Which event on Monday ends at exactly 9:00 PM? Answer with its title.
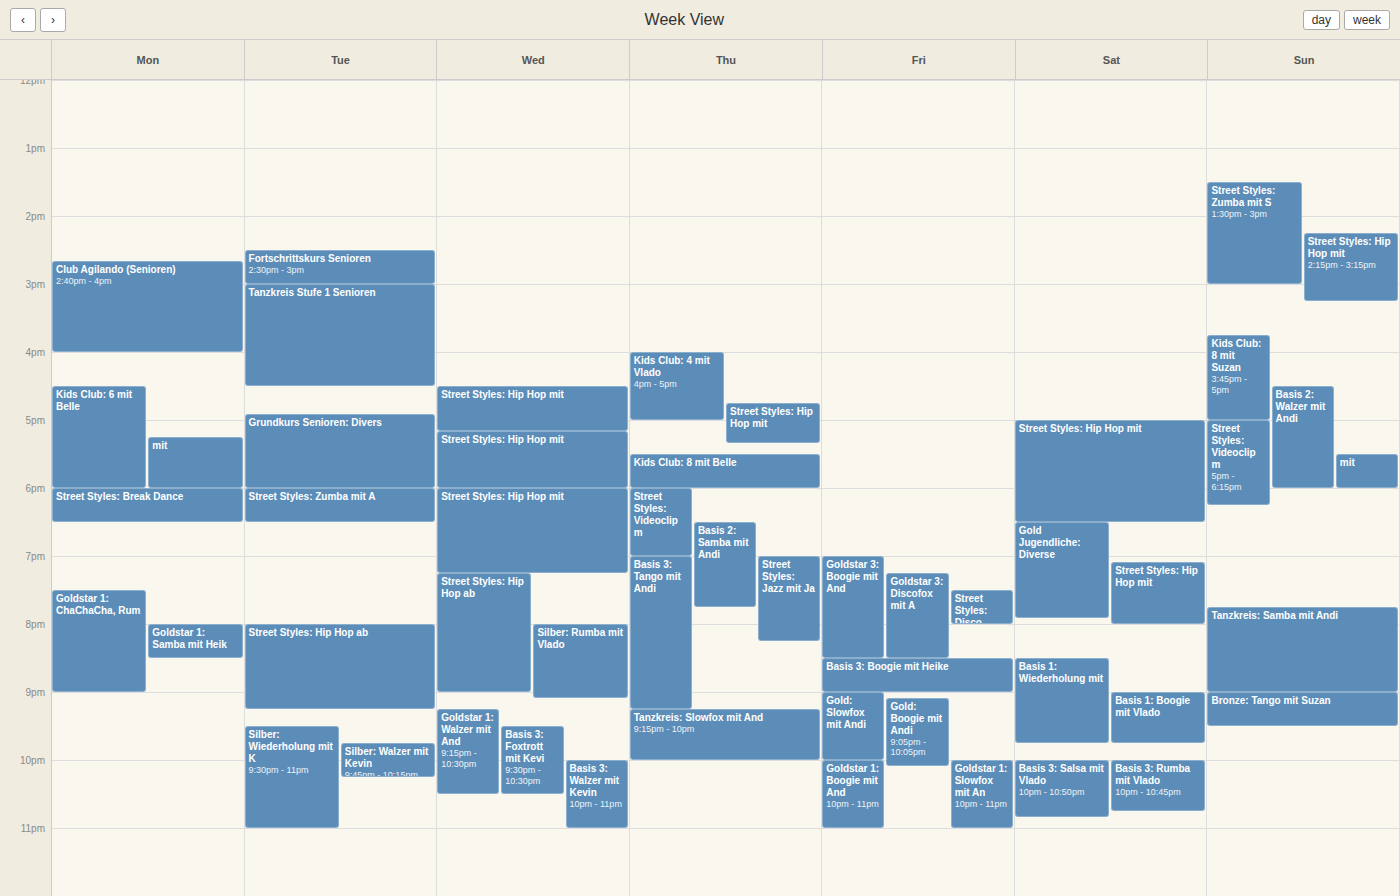
"Goldstar 1: ChaChaCha, Rum"